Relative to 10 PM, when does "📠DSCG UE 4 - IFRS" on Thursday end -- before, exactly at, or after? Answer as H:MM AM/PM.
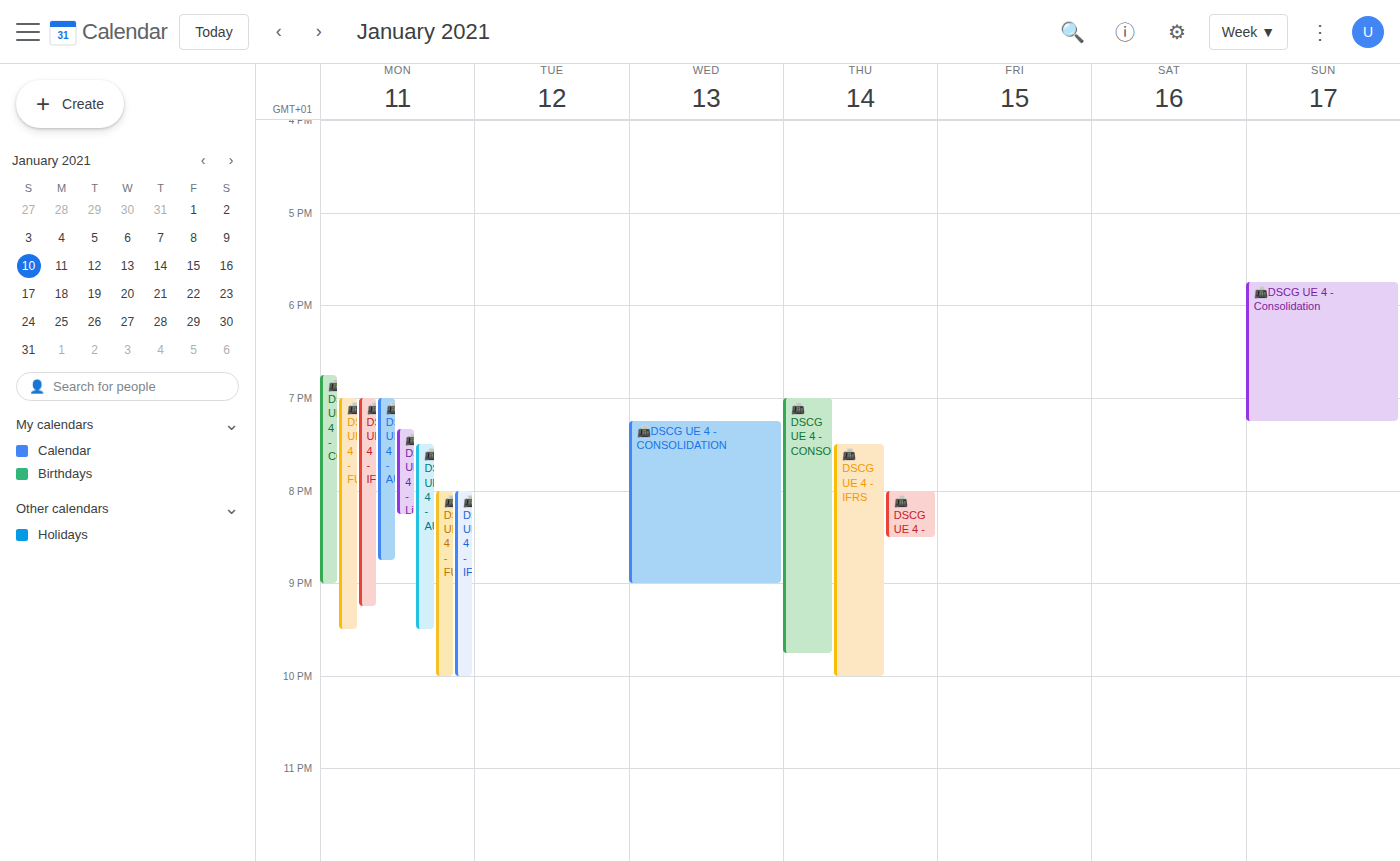
10:00 PM -- exactly at 10 PM, on the 10 PM line.